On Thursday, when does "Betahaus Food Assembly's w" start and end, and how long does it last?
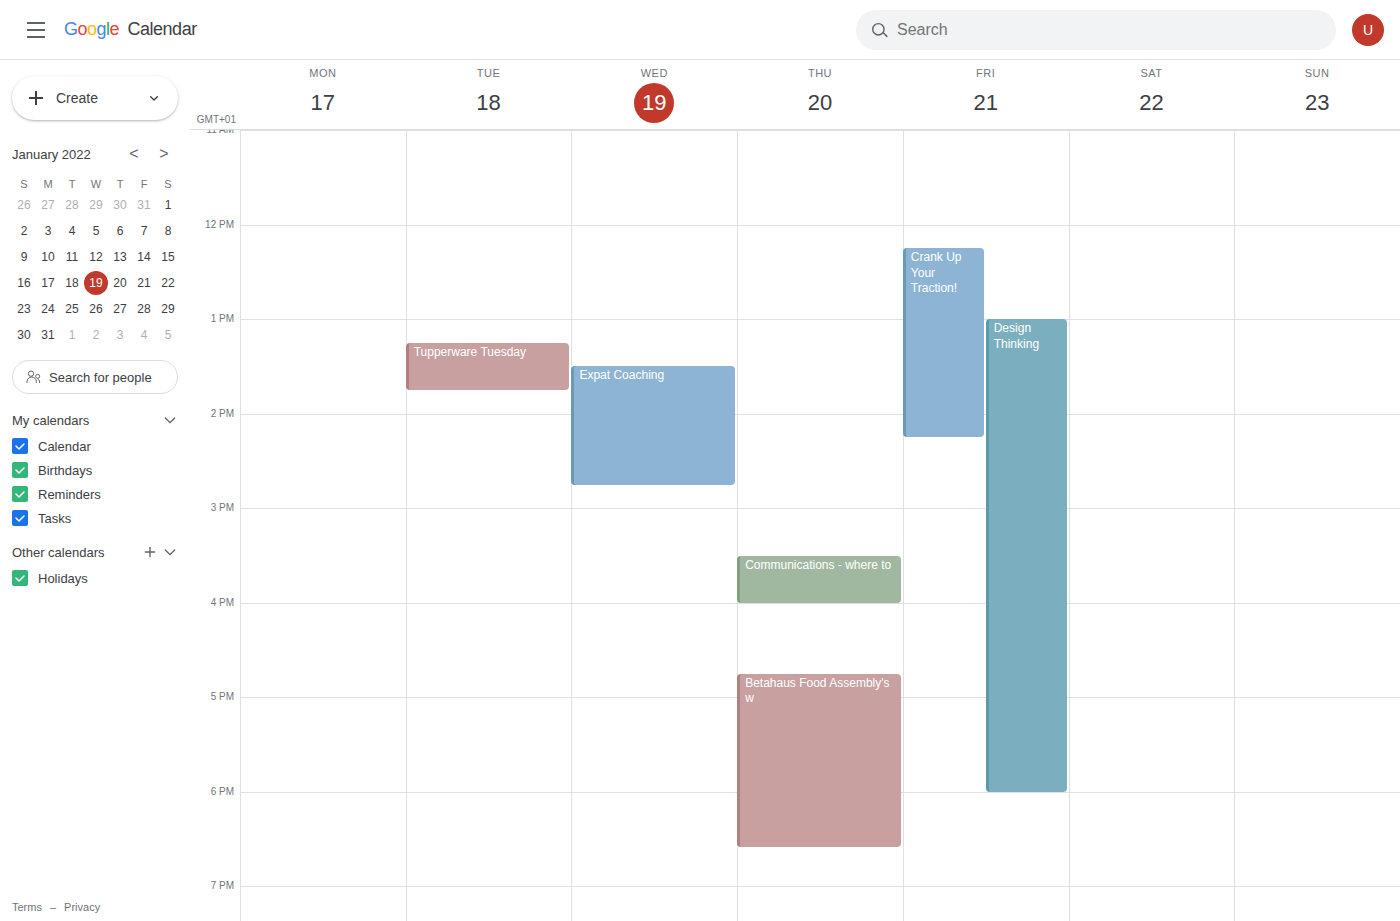
4:45 PM to 6:35 PM, 1 hour 50 minutes